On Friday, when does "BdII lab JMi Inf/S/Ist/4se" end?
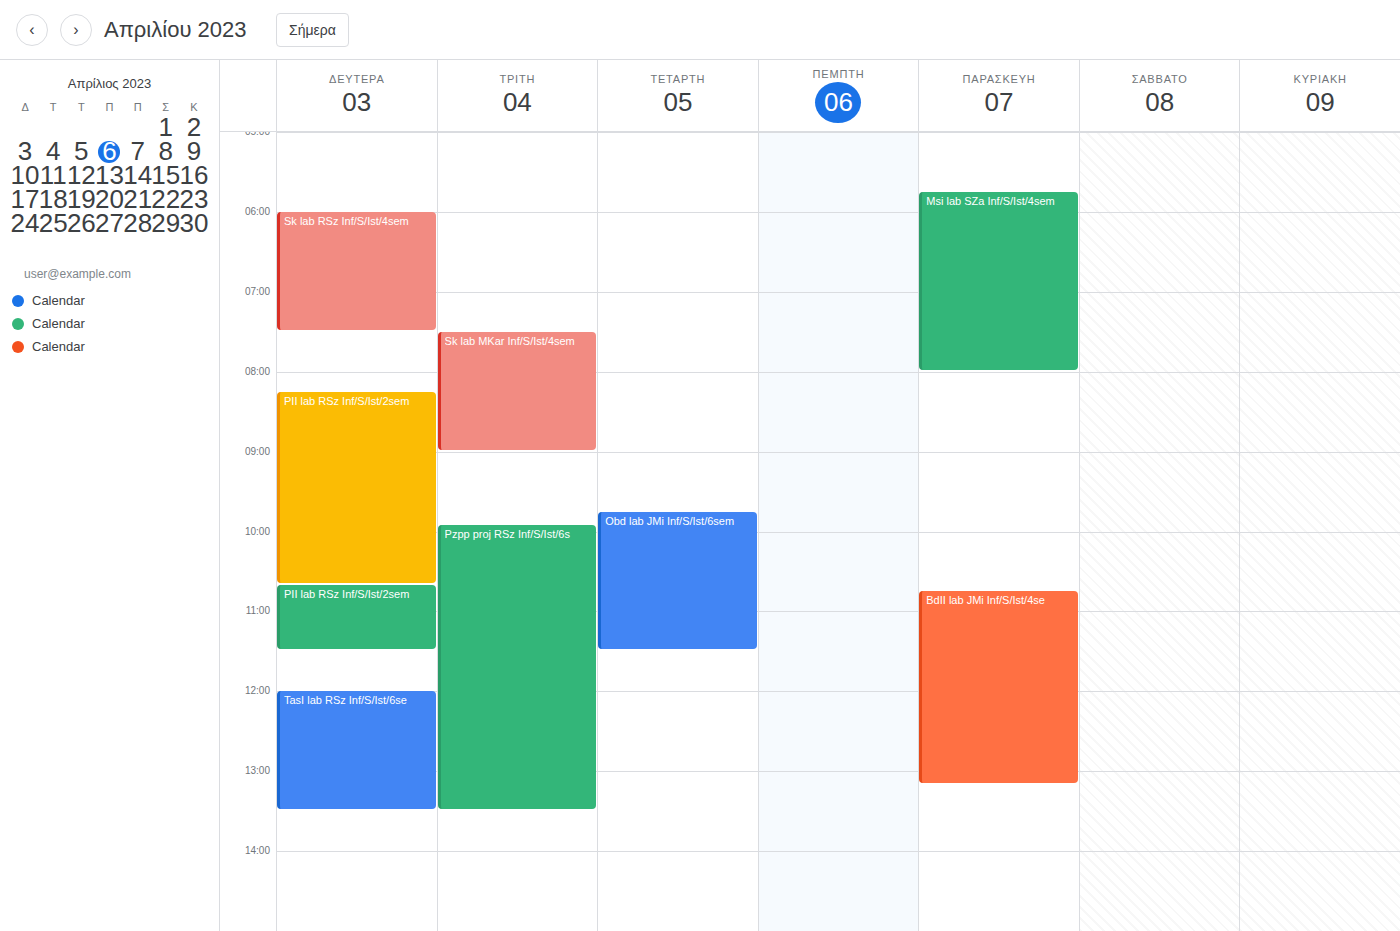
1:10 PM